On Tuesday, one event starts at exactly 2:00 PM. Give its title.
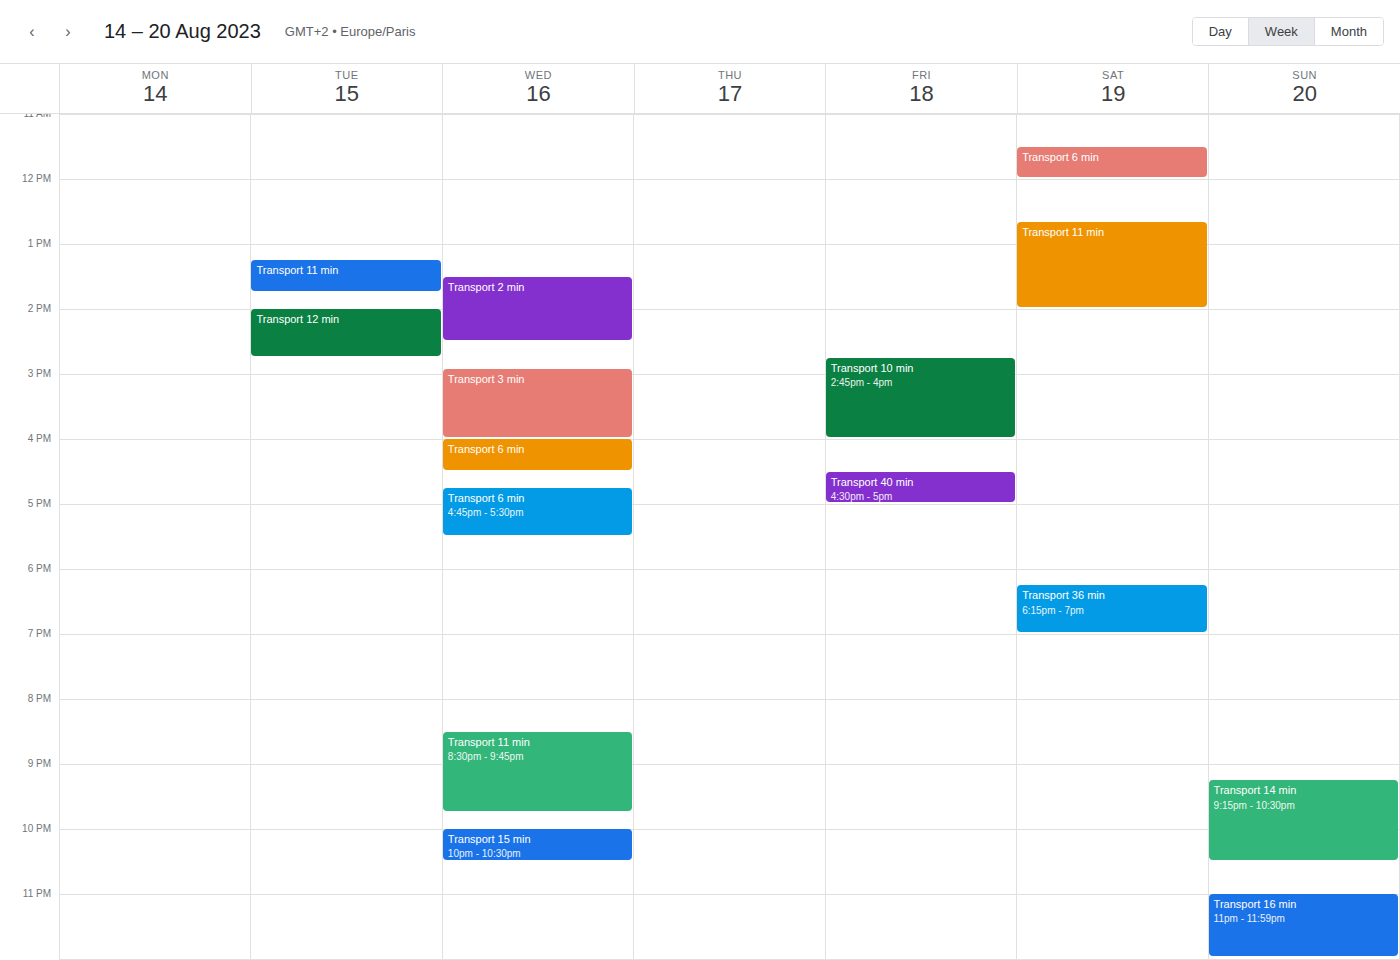
"Transport 12 min"